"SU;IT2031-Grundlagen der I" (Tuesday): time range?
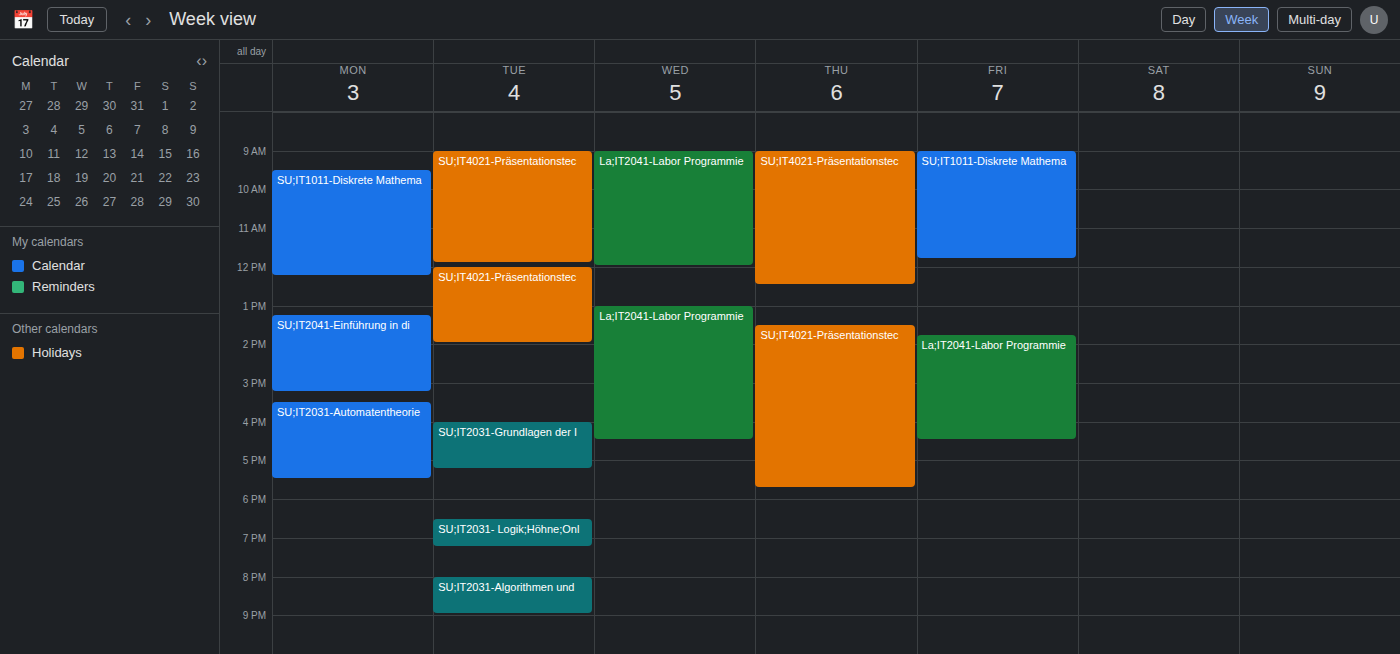
4:00 PM to 5:15 PM